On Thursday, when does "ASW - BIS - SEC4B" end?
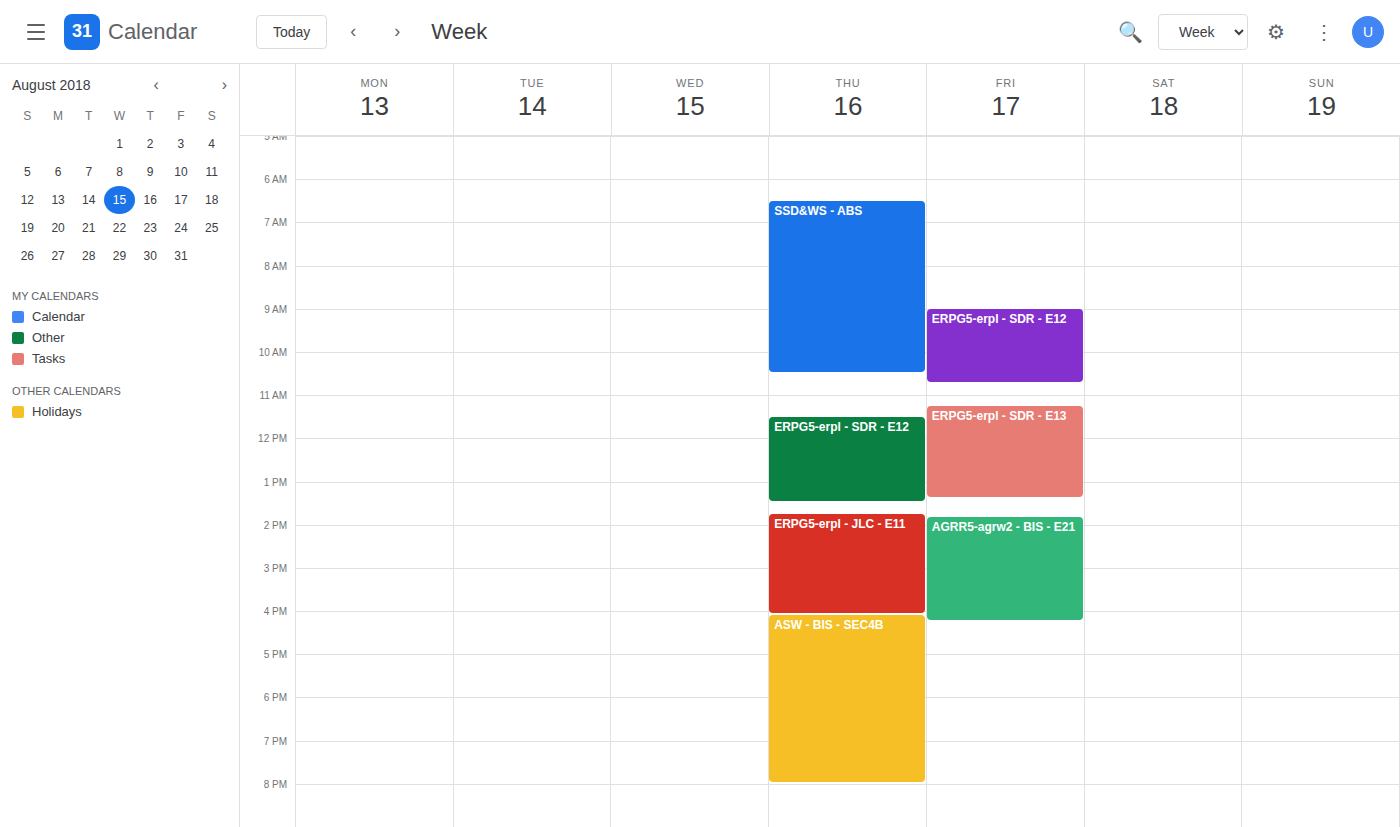
8:00 PM